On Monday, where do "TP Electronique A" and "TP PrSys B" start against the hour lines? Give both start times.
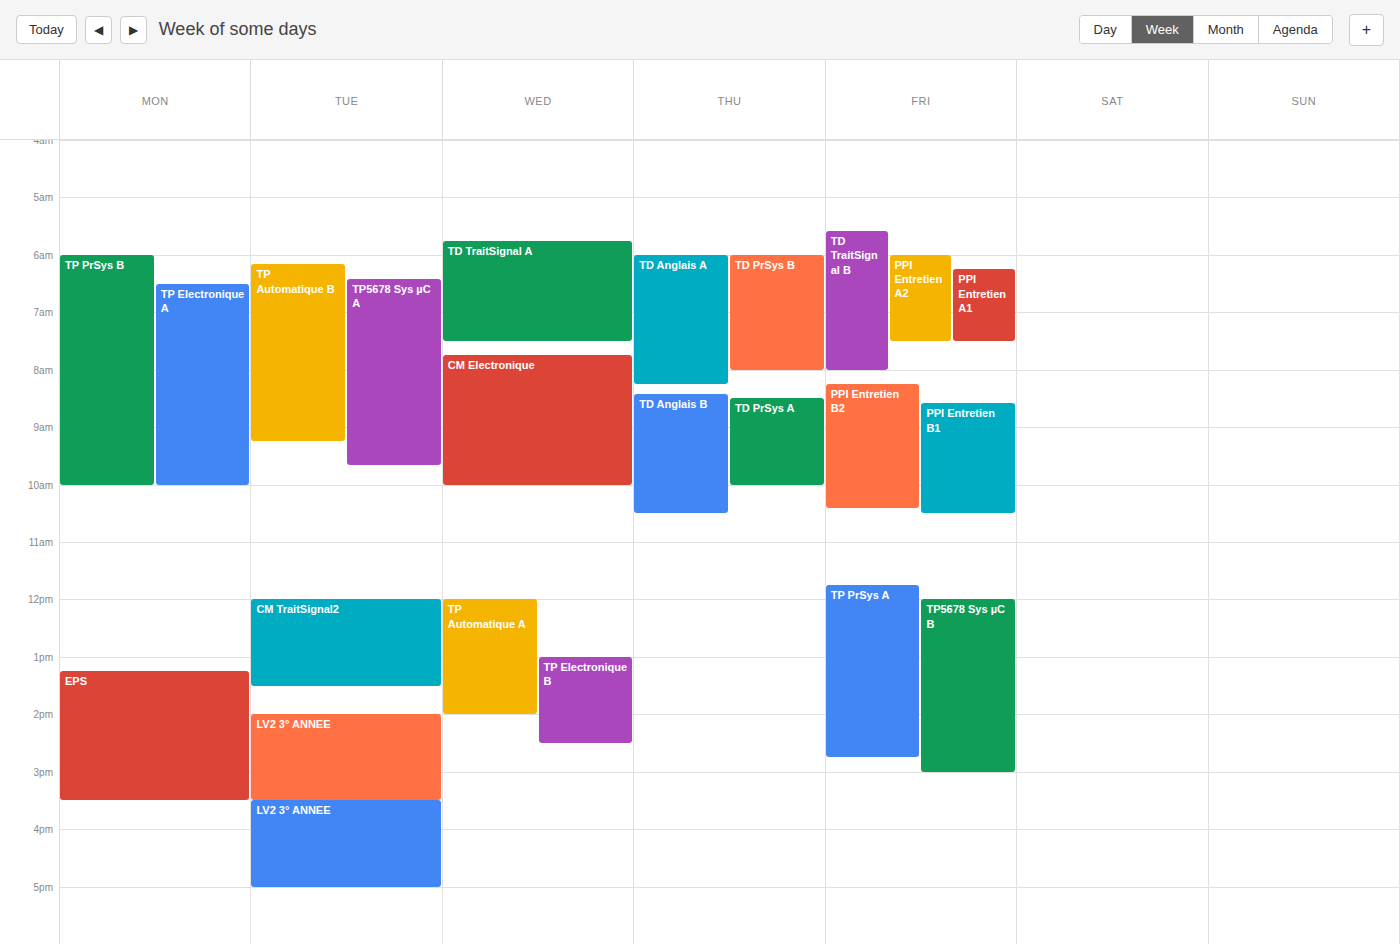
"TP Electronique A": 6:30 AM, halfway between the 6 AM and 7 AM lines. "TP PrSys B": 6:00 AM, exactly on the 6 AM line.